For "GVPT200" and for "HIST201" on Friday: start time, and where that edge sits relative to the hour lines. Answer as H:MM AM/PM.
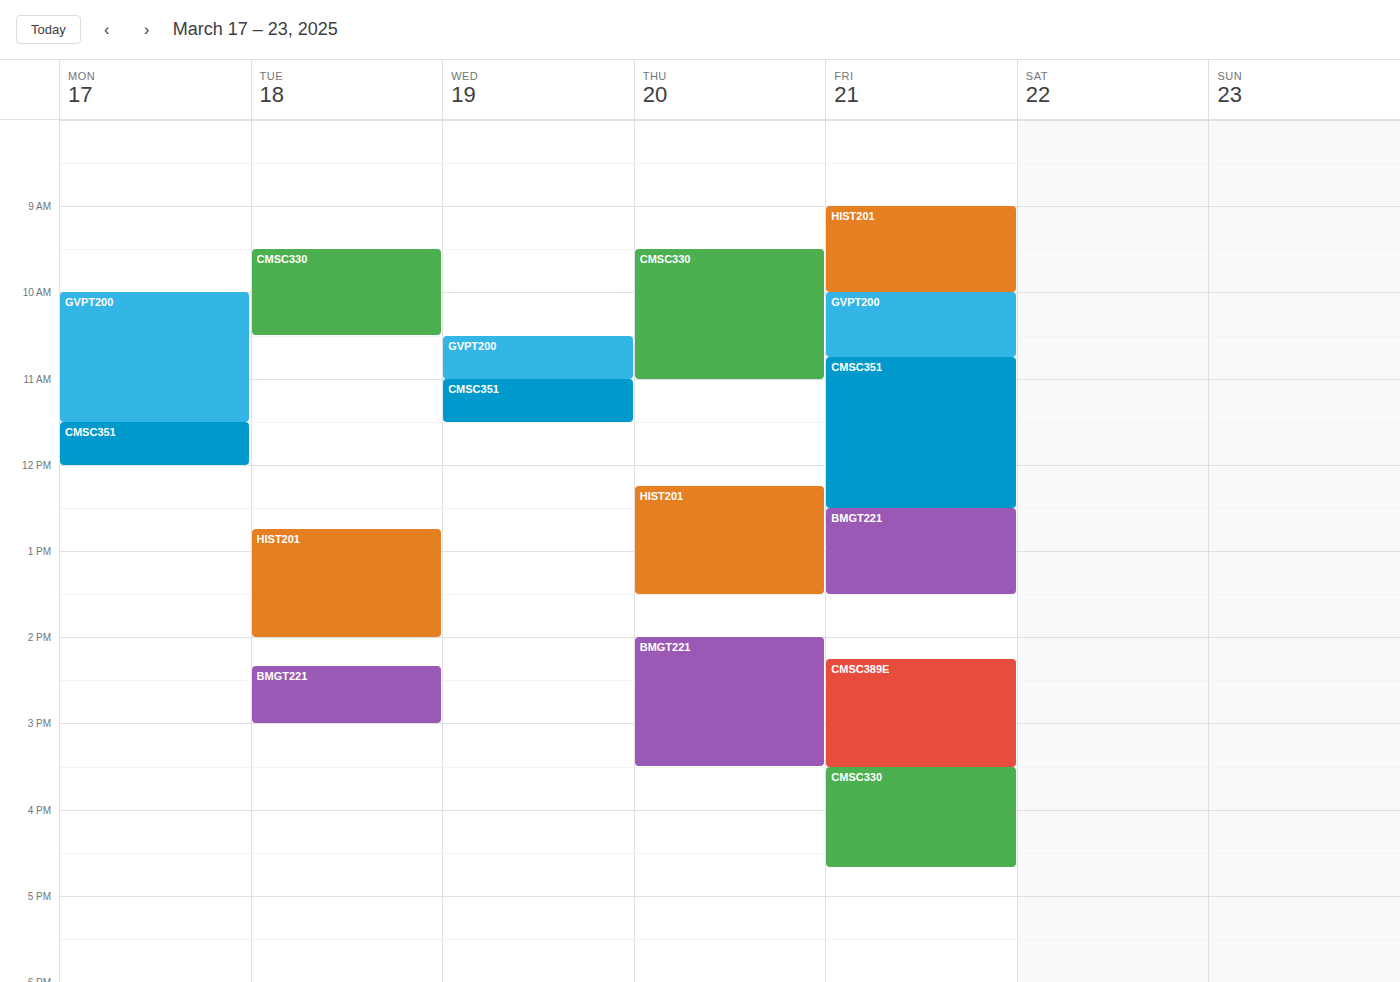
"GVPT200": 10:00 AM, exactly on the 10 AM line. "HIST201": 9:00 AM, exactly on the 9 AM line.